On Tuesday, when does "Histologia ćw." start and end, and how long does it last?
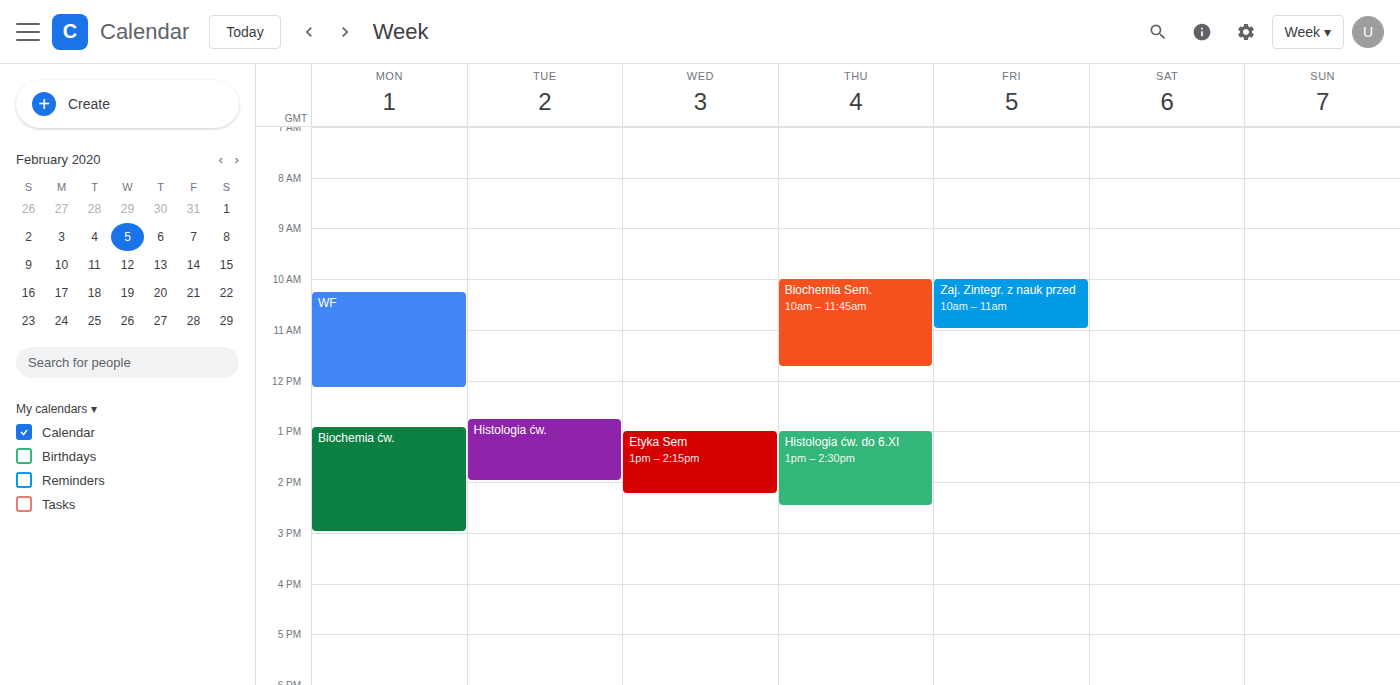
12:45 PM to 2:00 PM, 1 hour 15 minutes